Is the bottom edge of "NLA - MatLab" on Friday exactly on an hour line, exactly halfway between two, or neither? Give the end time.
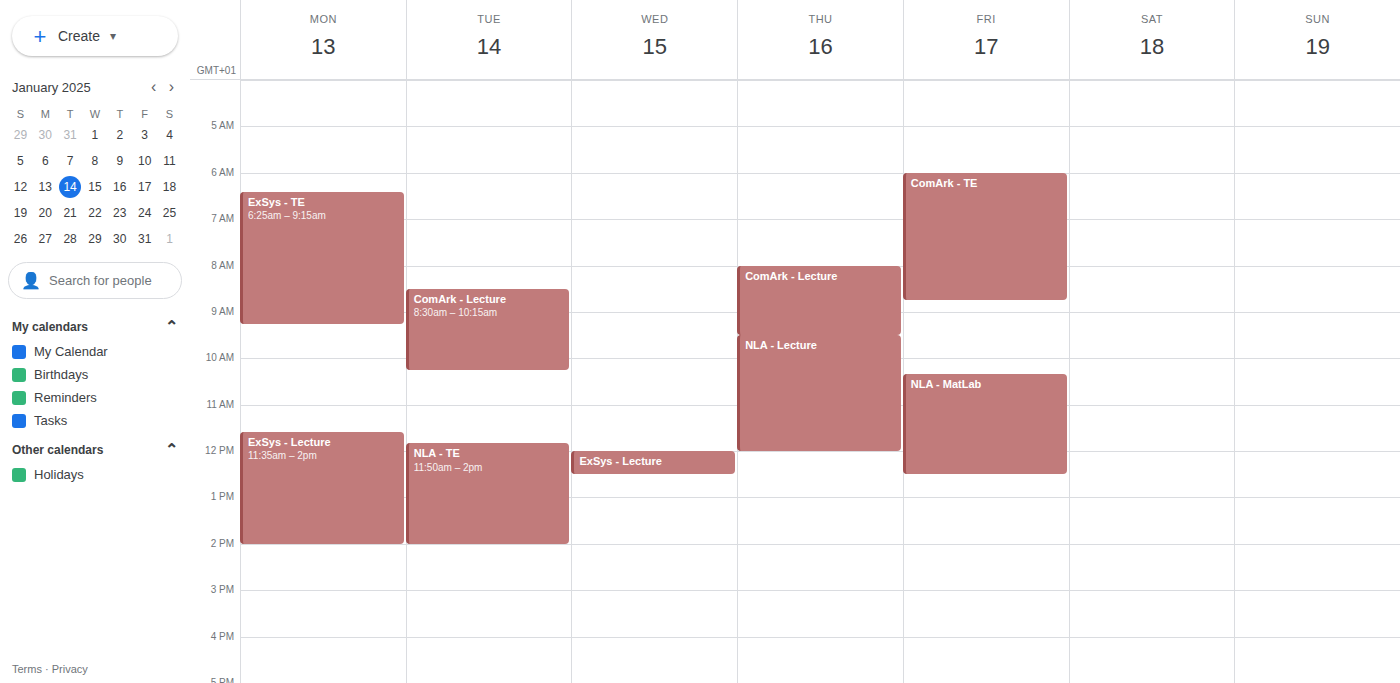
12:30 PM -- halfway between the 12 PM and 1 PM lines.